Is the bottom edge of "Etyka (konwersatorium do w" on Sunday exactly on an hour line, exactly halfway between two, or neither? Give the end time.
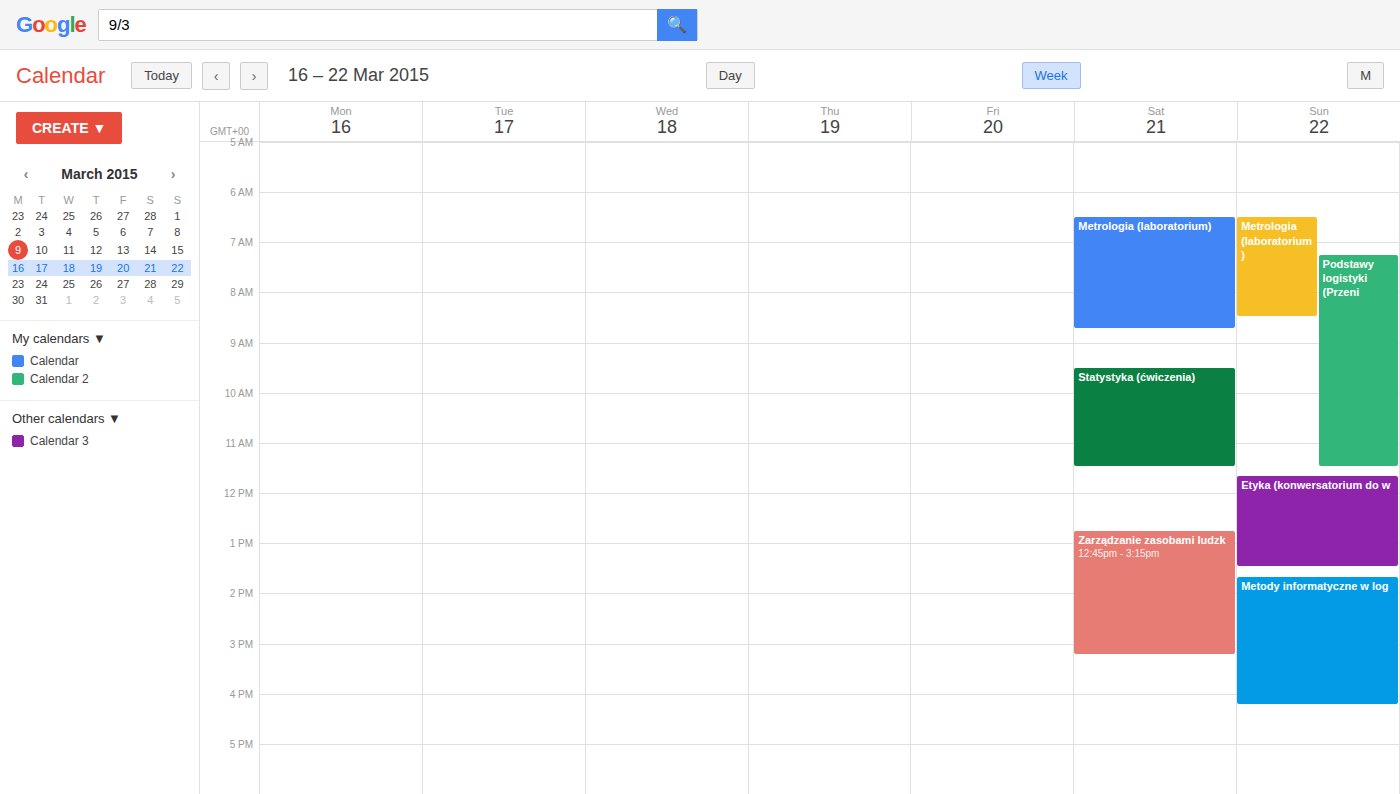
1:30 PM -- halfway between the 1 PM and 2 PM lines.